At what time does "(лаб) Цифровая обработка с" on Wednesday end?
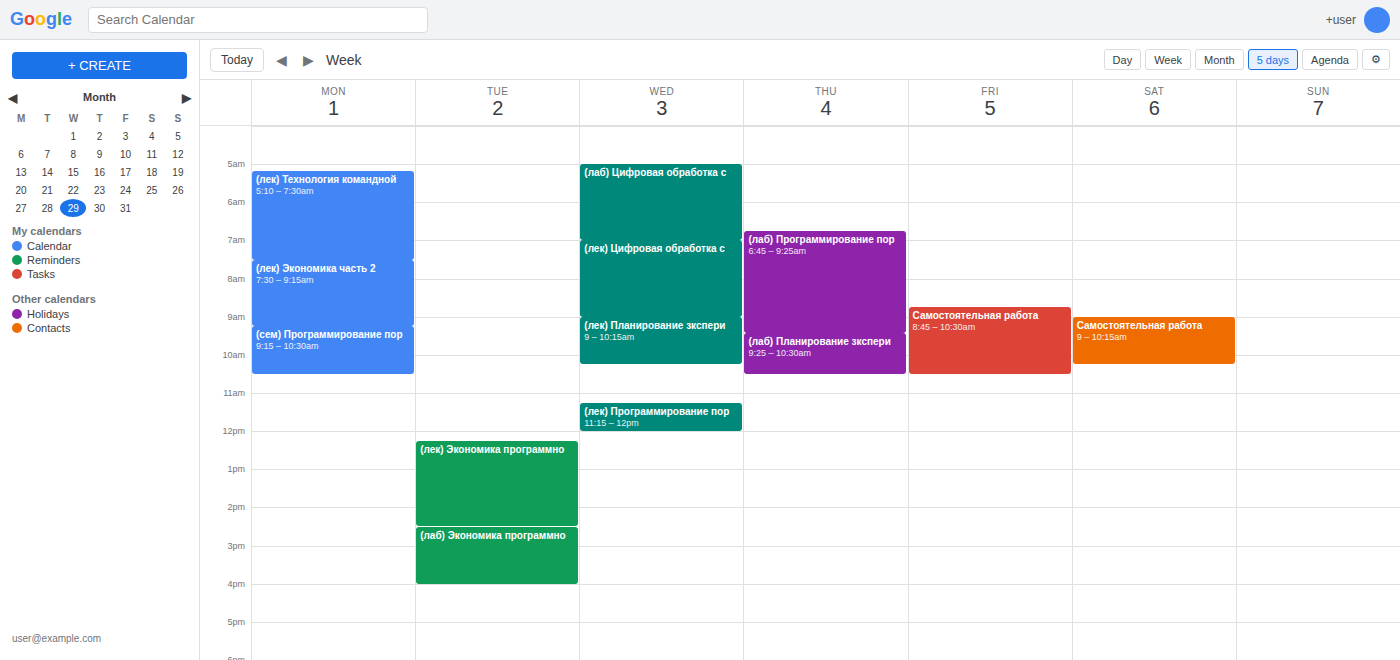
7:00 AM